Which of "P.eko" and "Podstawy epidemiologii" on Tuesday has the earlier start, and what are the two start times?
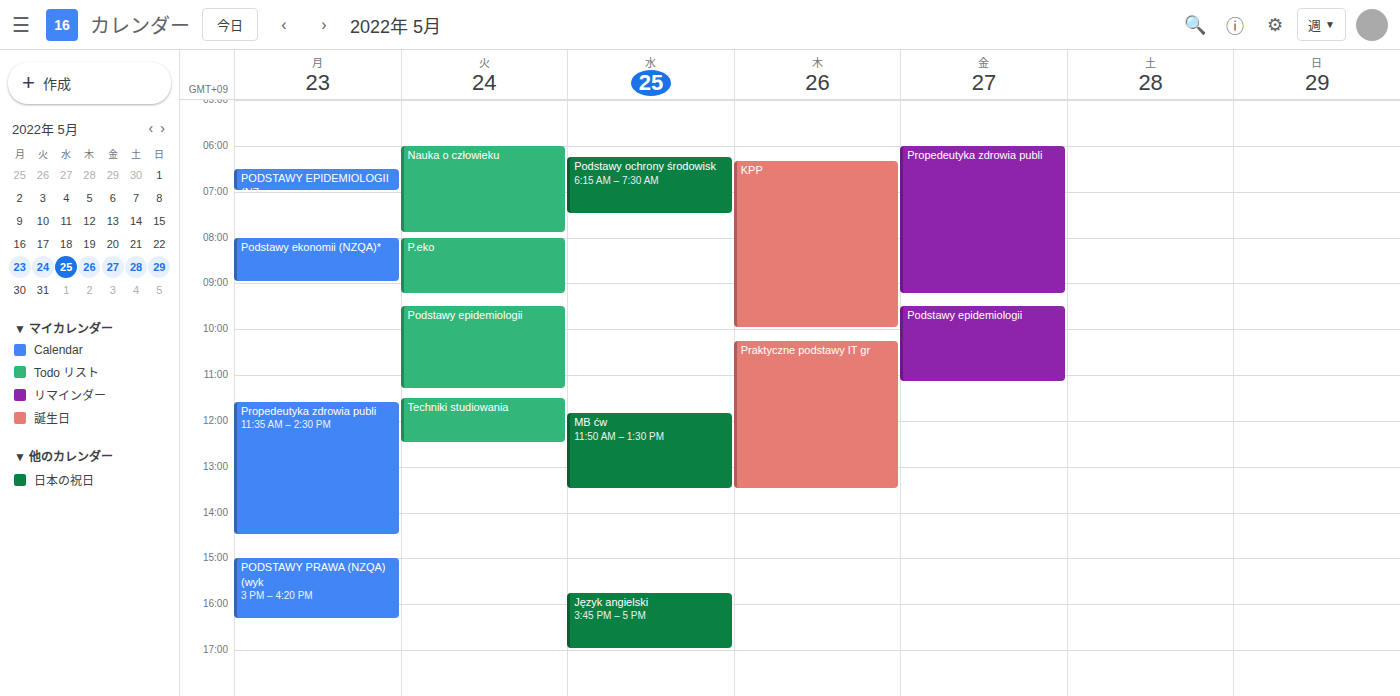
"P.eko" 8:00 AM; "Podstawy epidemiologii" 9:30 AM.